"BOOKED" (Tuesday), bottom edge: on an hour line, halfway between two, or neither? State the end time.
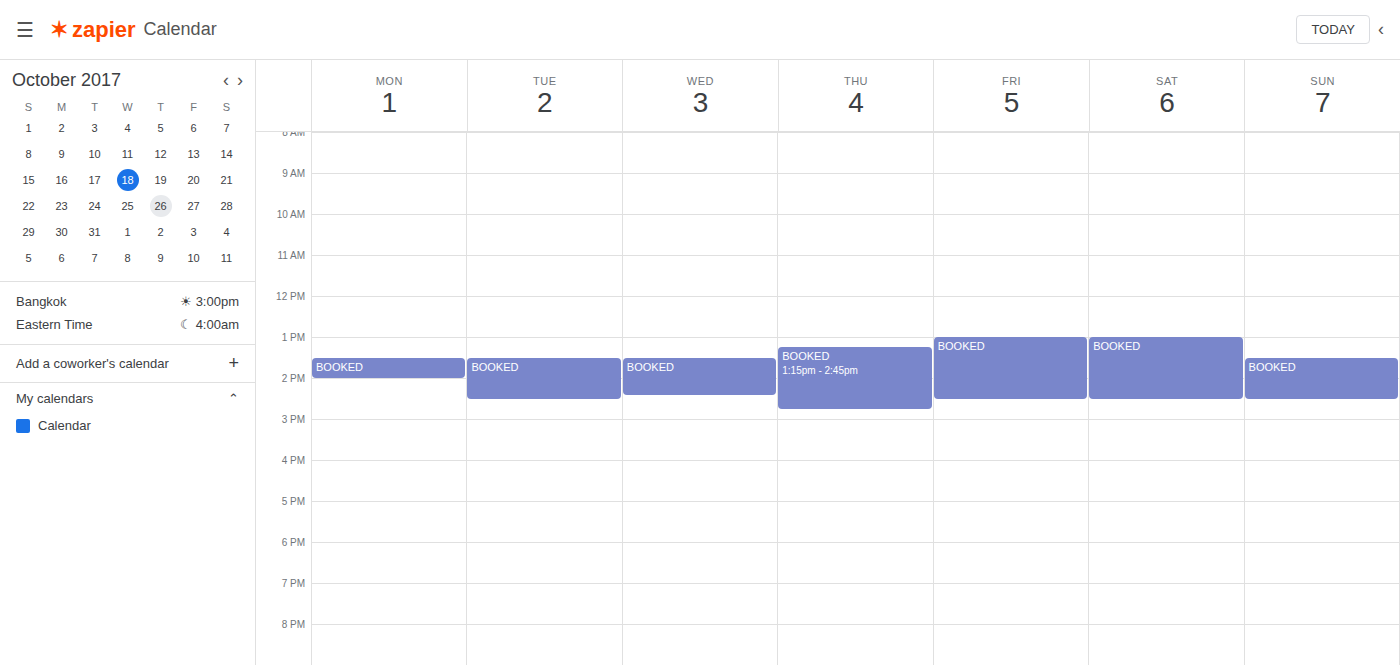
2:30 PM -- halfway between the 2 PM and 3 PM lines.